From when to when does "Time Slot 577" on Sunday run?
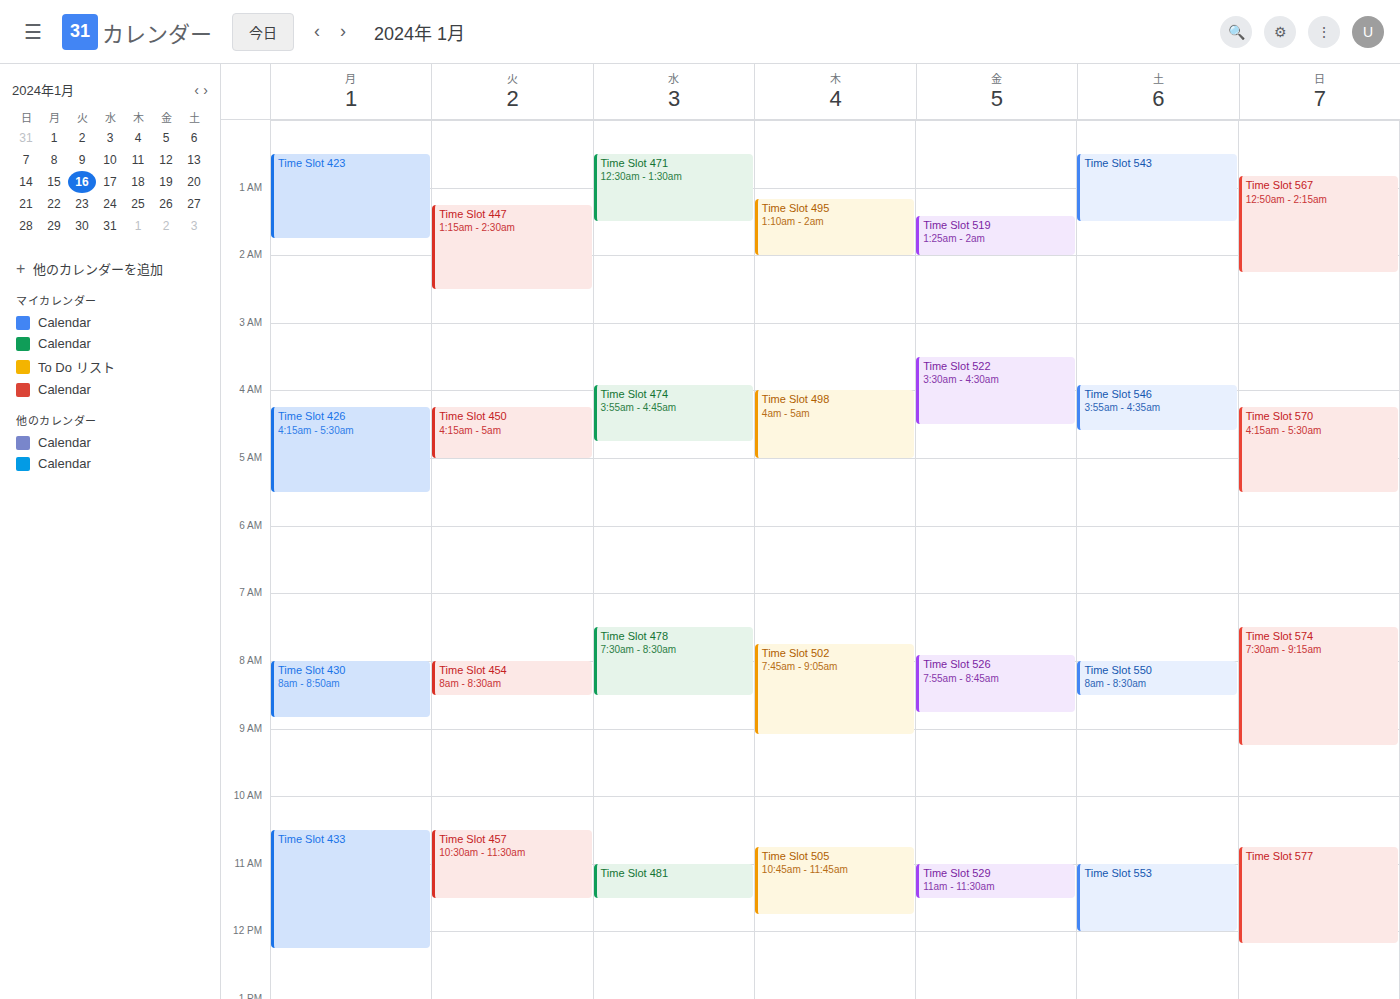
10:45 AM to 12:10 PM